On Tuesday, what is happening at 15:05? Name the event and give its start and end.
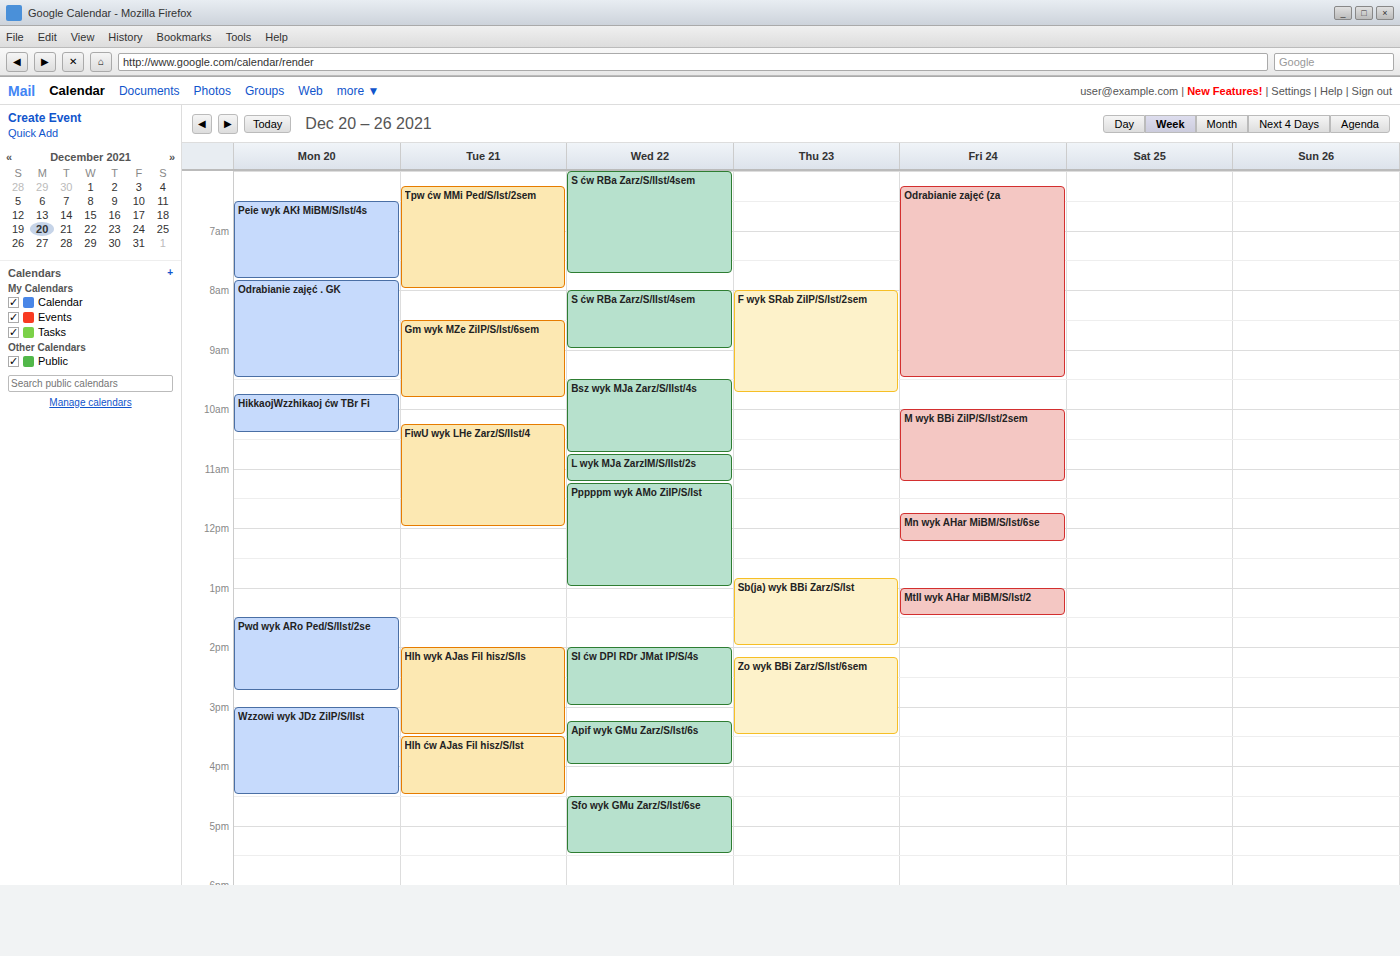
"Hlh wyk AJas Fil hisz/S/Is", 14:00 to 15:30